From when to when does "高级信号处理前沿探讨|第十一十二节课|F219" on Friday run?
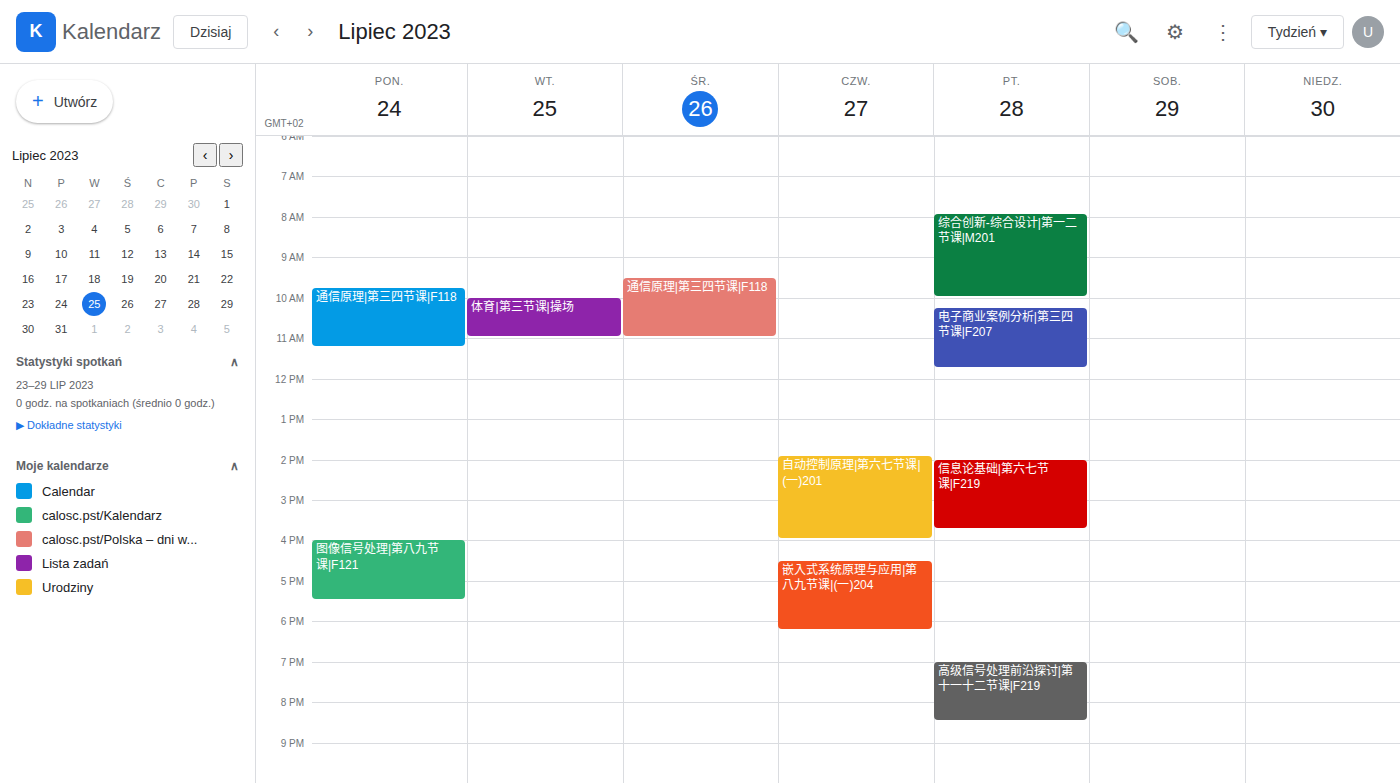
19:00 to 20:30